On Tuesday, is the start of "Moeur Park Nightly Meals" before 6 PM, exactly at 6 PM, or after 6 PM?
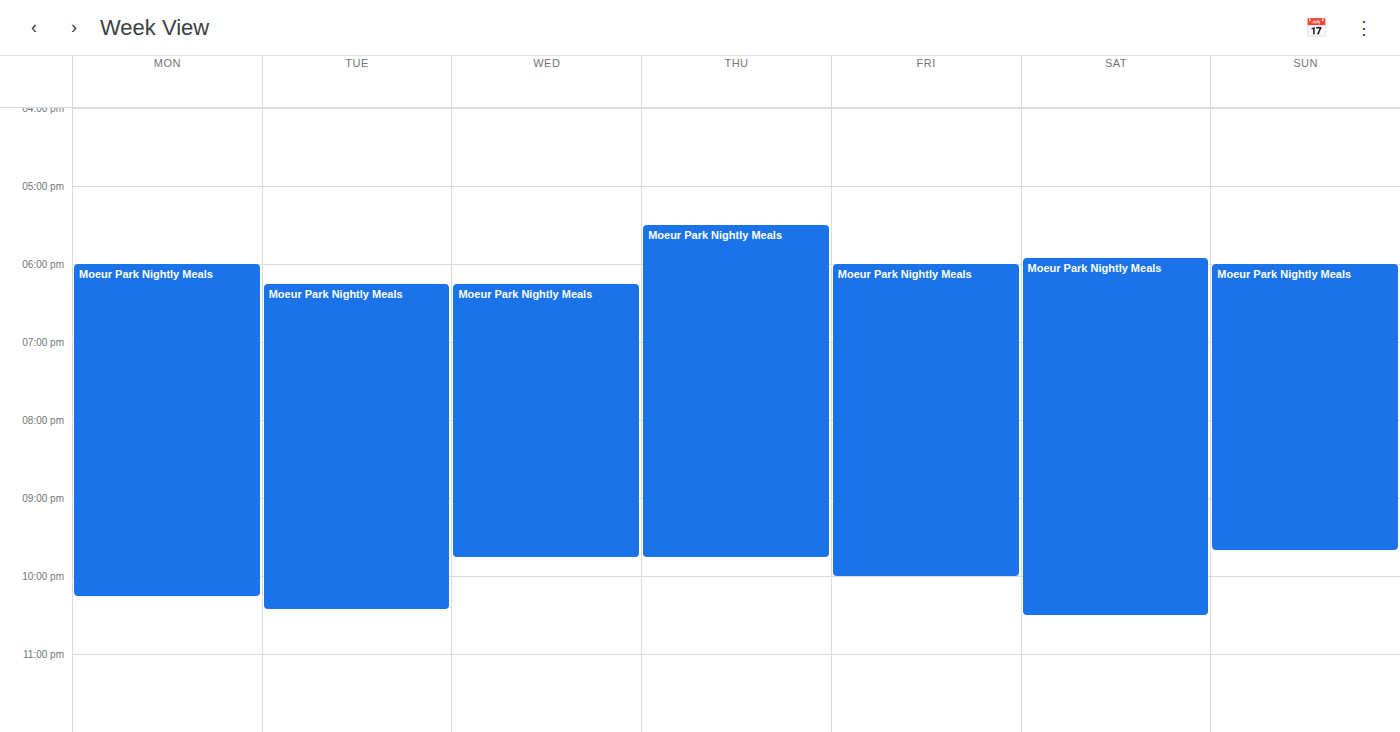
6:15 PM -- after 6 PM, 15 minutes below the 6 PM line.